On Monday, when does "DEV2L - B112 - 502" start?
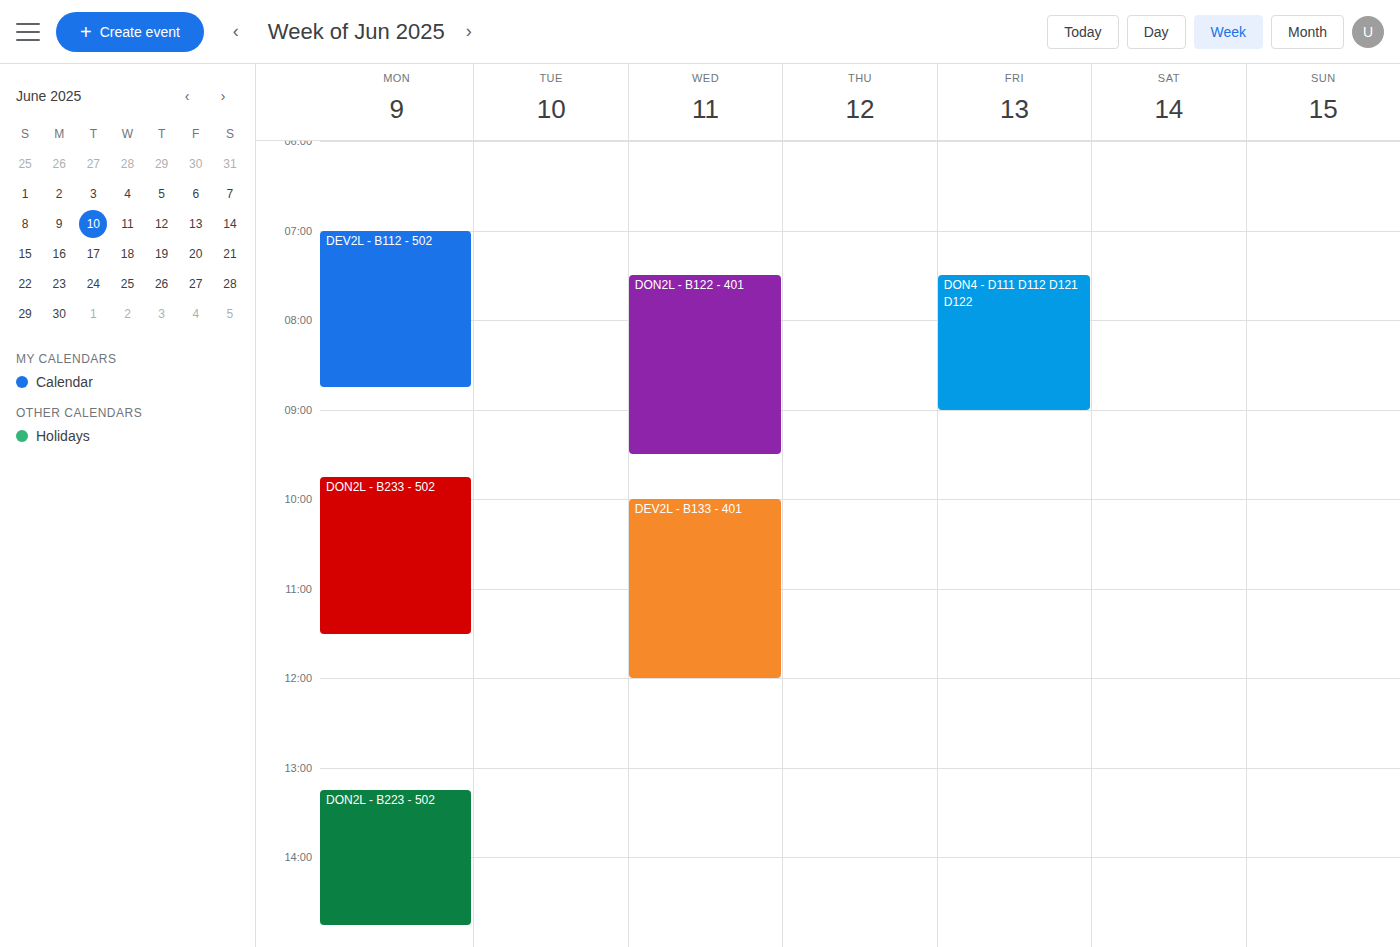
7:00 AM